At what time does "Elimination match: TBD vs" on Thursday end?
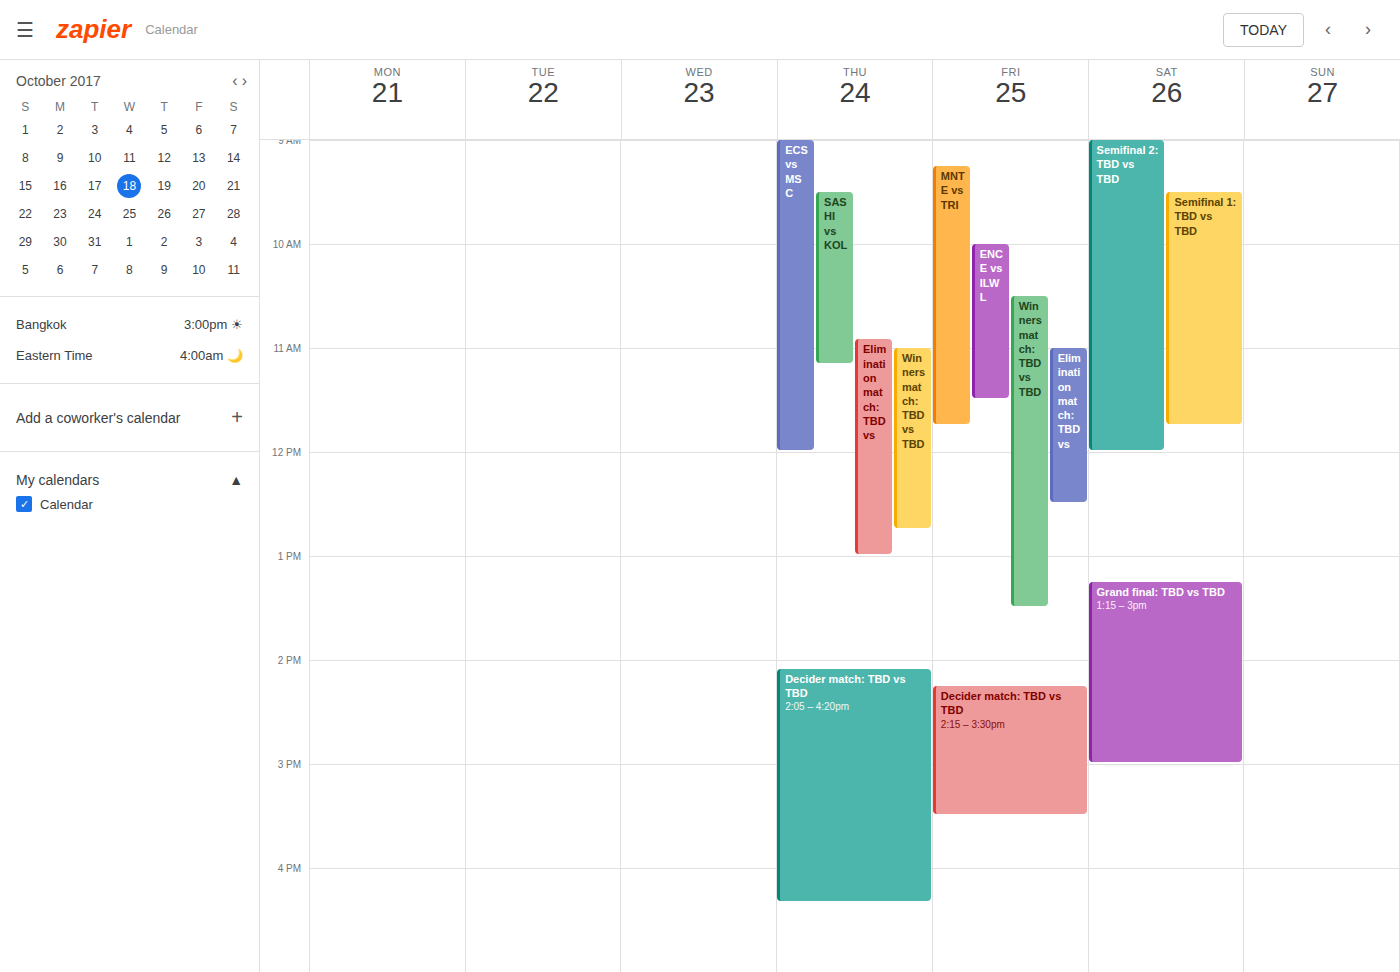
1:00 PM